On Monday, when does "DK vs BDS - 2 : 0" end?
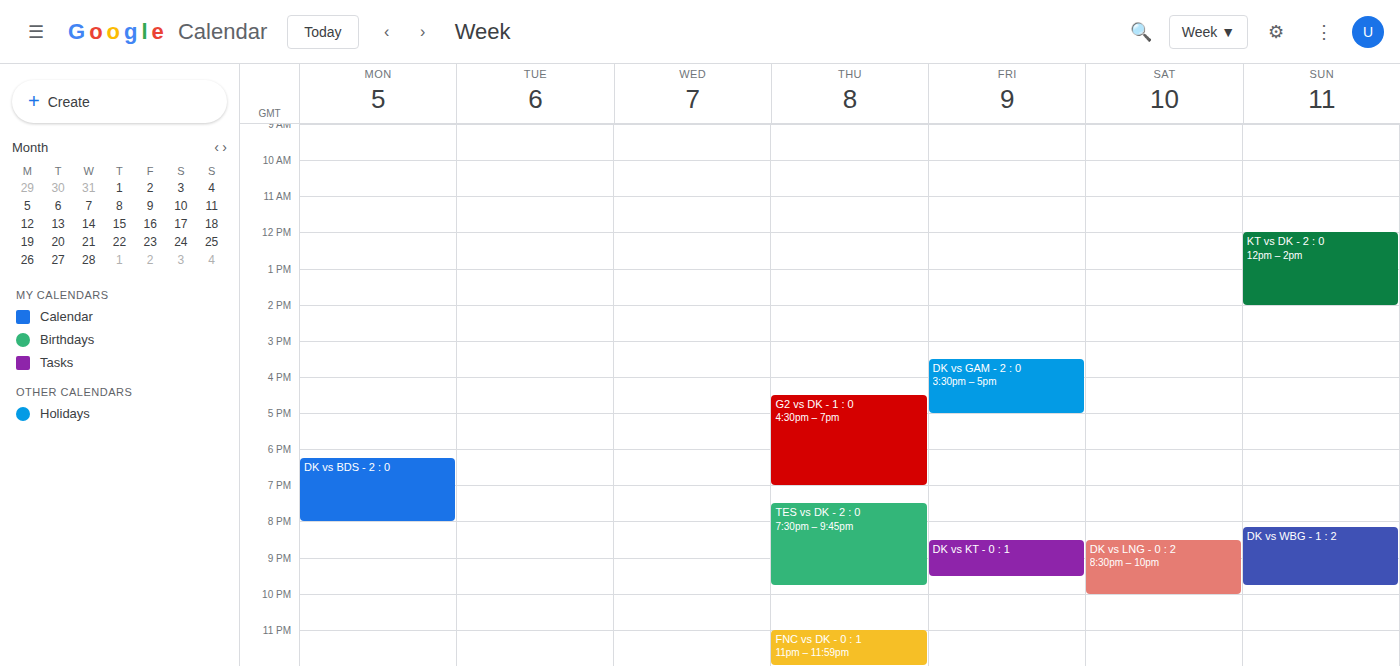
20:00